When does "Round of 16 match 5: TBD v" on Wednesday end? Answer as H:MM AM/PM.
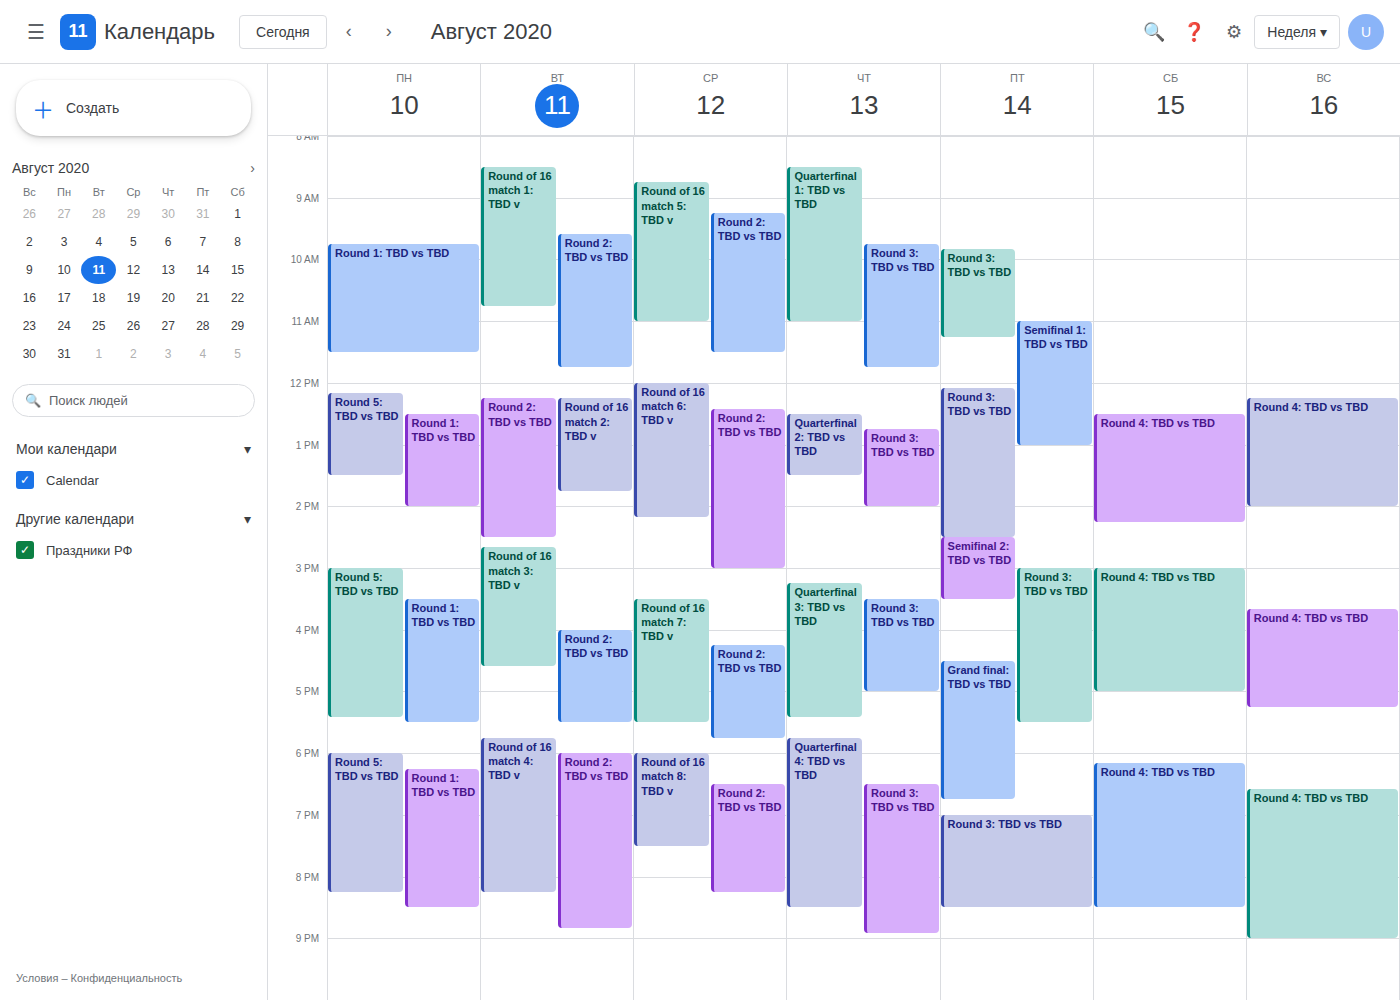
11:00 AM